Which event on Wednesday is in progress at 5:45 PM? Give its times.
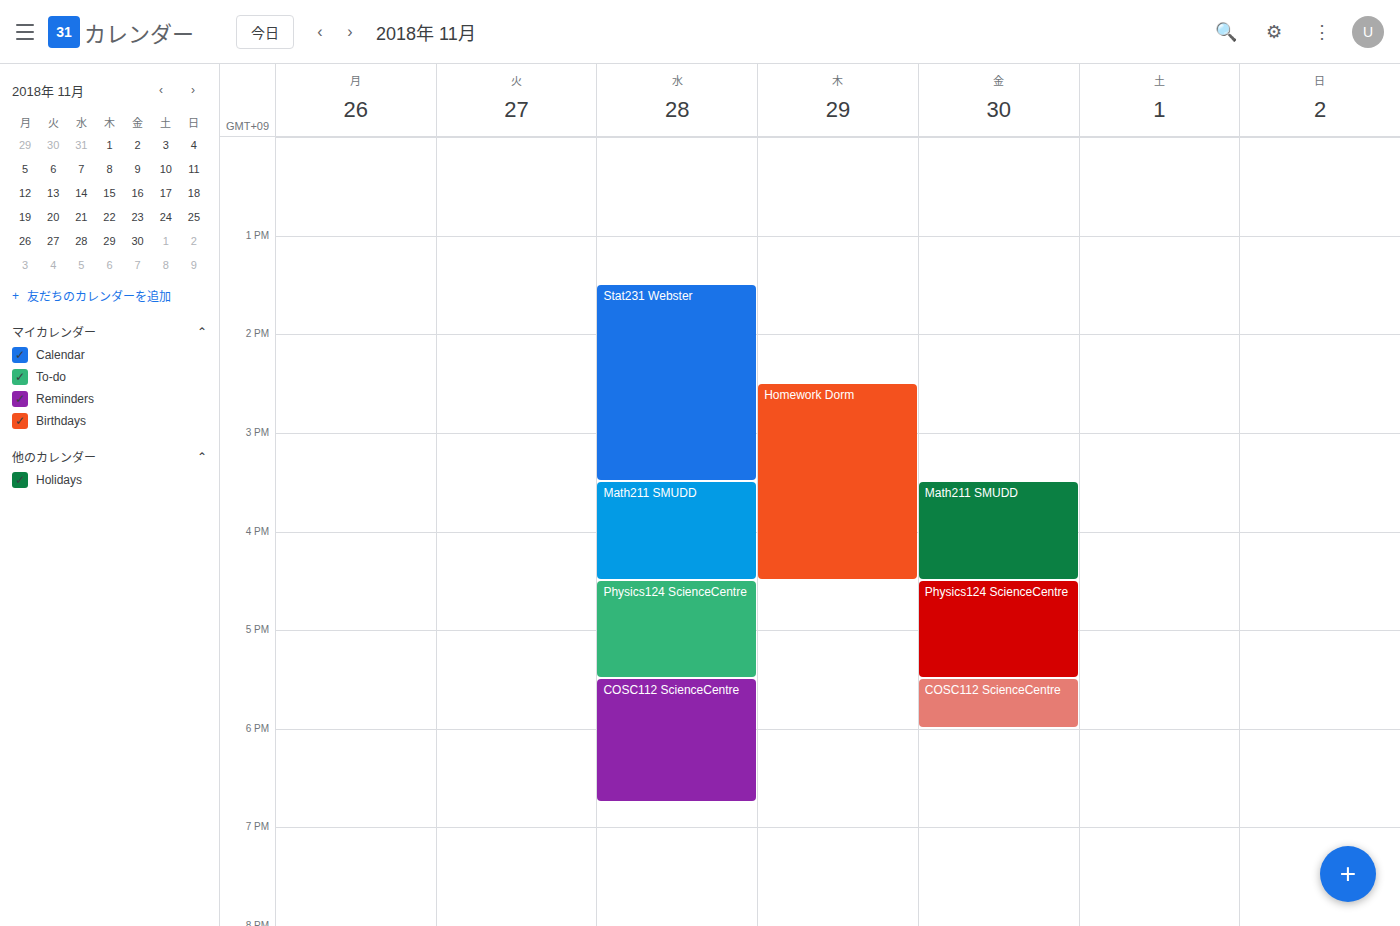
"COSC112 ScienceCentre", 5:30 PM to 6:45 PM